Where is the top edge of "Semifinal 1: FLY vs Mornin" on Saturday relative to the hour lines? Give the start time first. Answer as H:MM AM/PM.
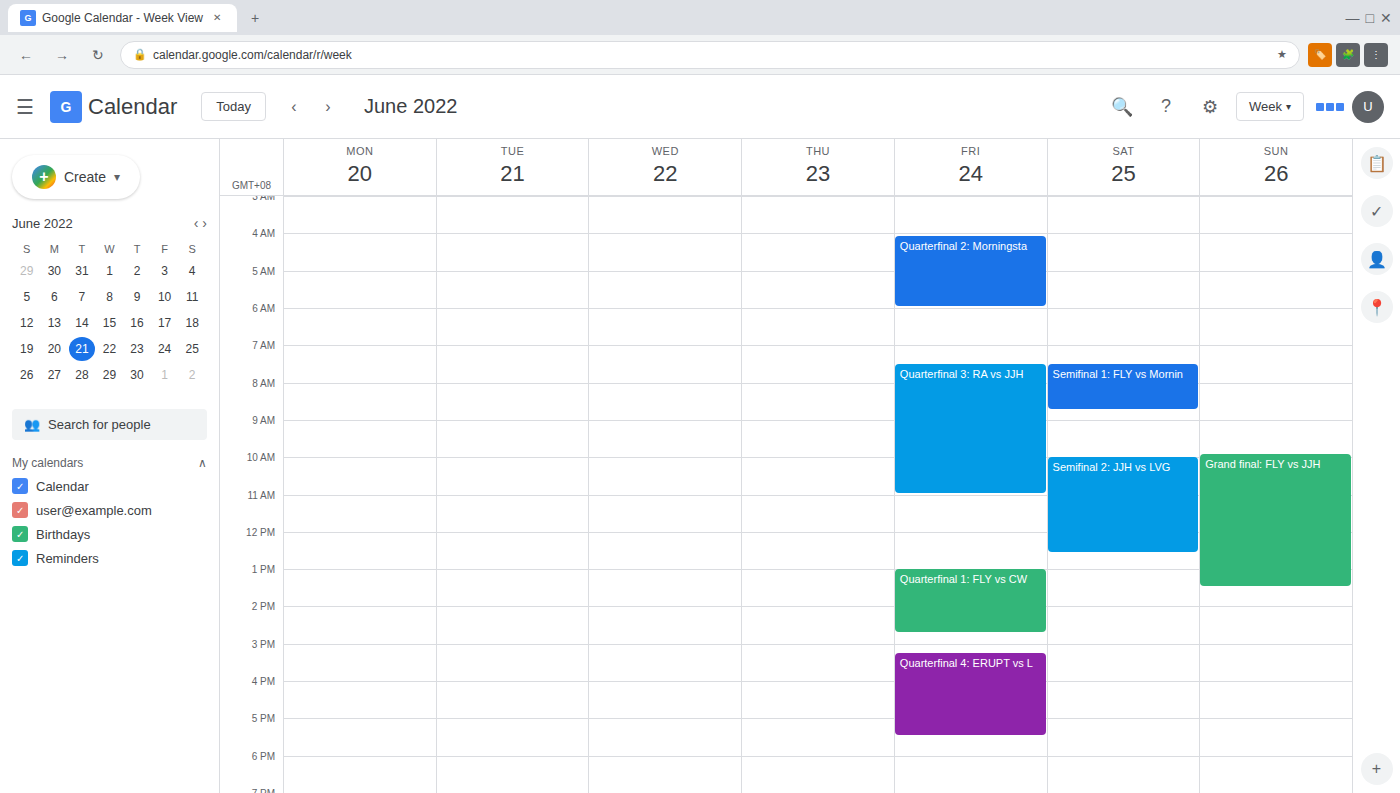
7:30 AM -- halfway between the 7 AM and 8 AM lines.